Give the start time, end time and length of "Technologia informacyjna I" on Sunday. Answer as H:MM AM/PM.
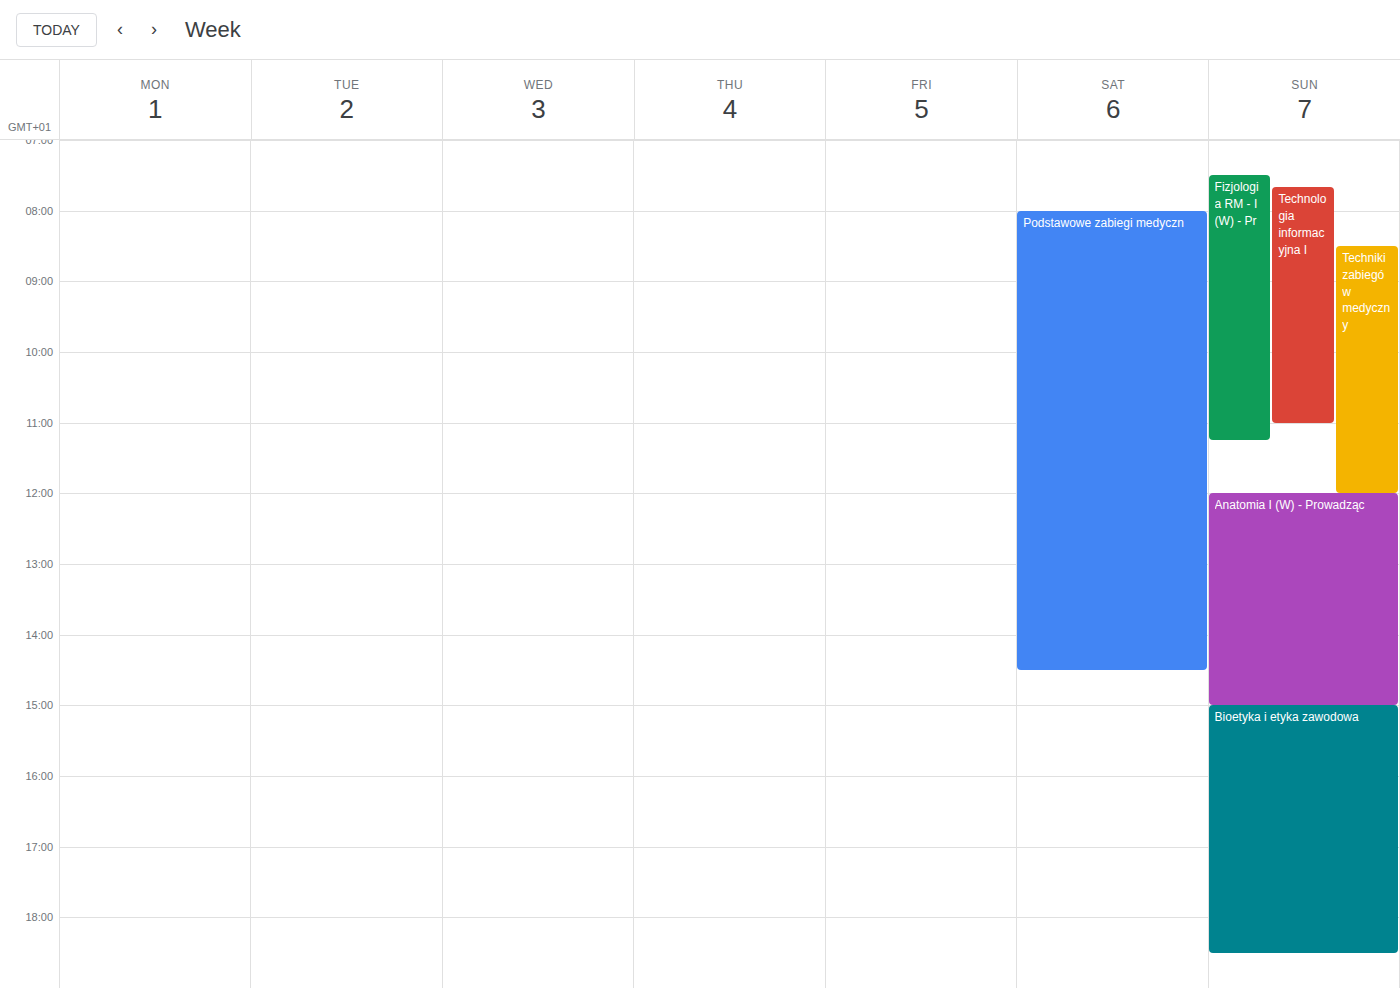
7:40 AM to 11:00 AM, 3 hours 20 minutes